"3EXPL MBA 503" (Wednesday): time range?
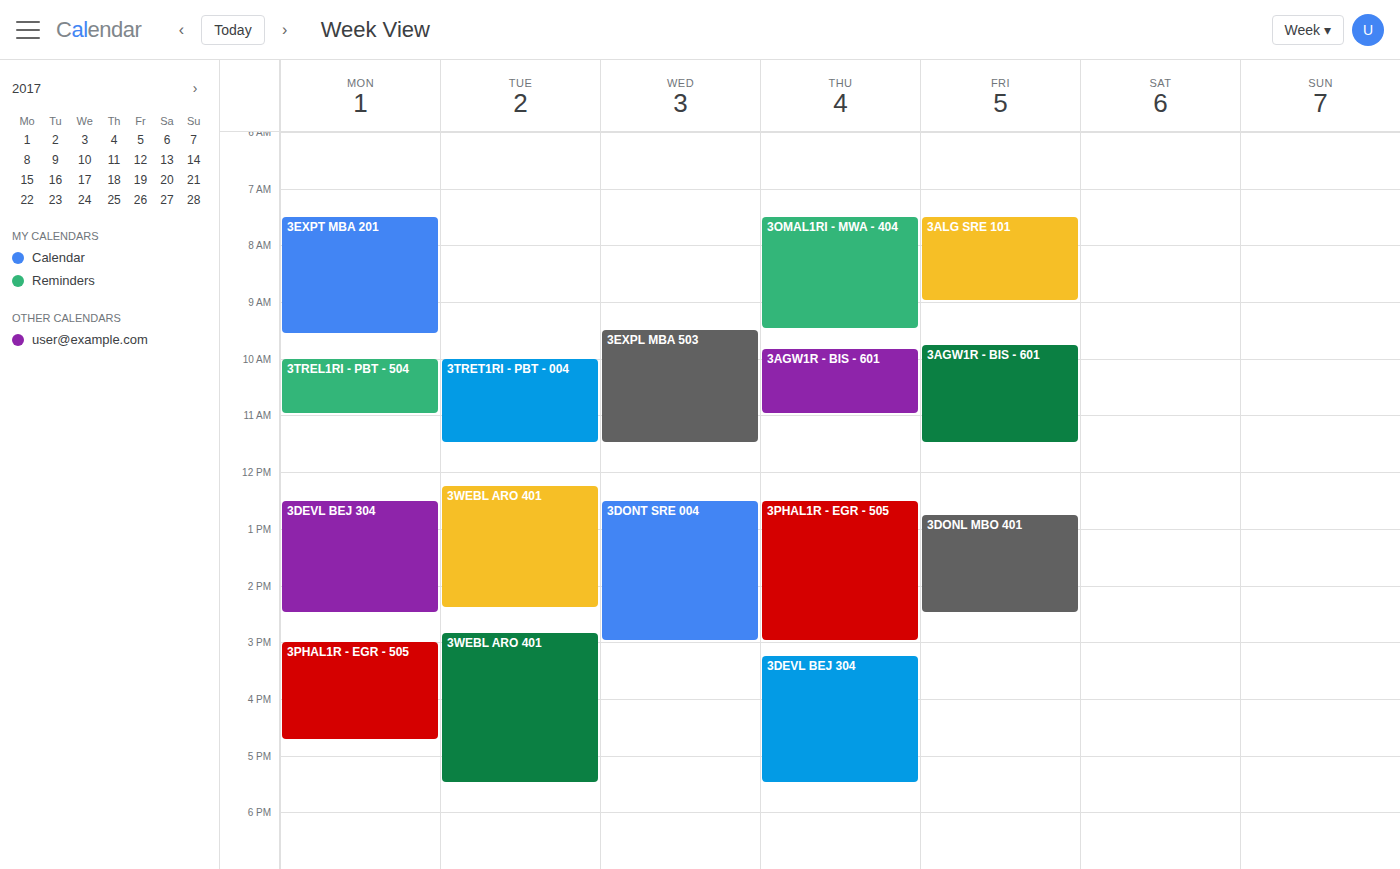
9:30 AM to 11:30 AM